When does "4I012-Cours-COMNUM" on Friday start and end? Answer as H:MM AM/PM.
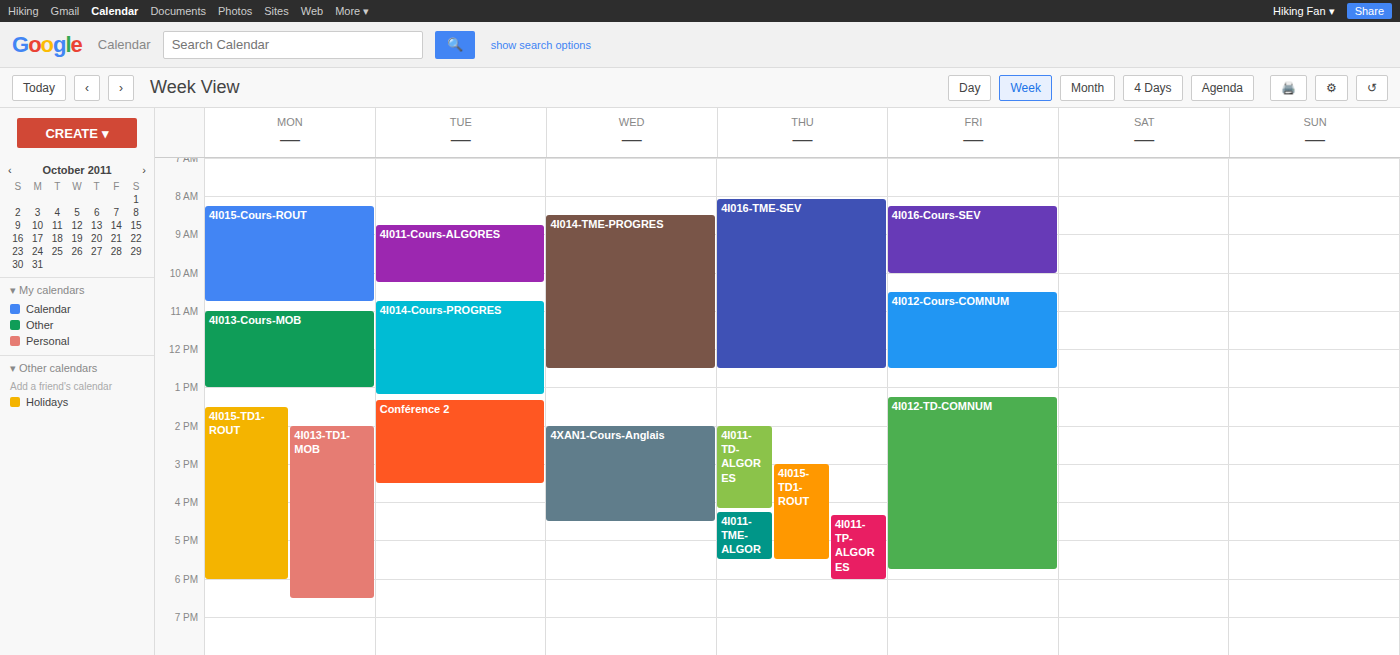
10:30 AM to 12:30 PM